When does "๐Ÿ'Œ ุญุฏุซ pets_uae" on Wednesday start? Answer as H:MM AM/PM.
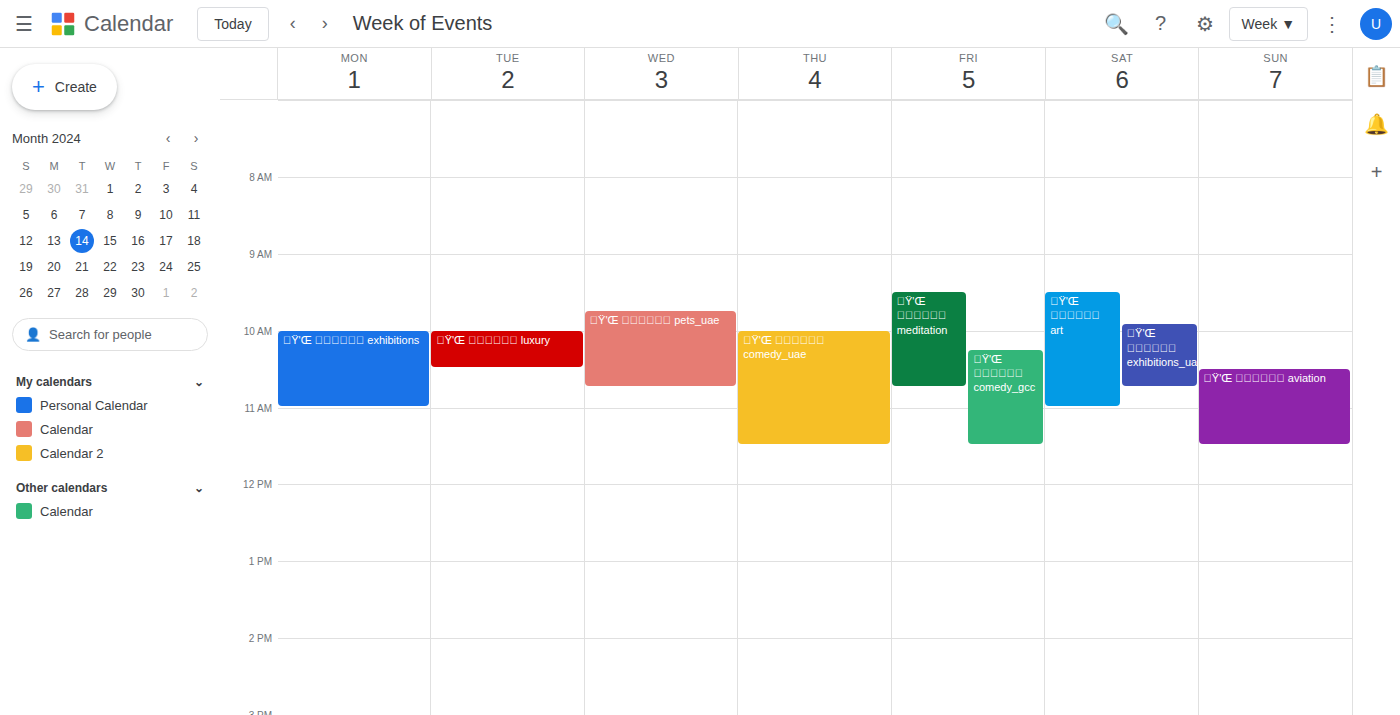
9:45 AM